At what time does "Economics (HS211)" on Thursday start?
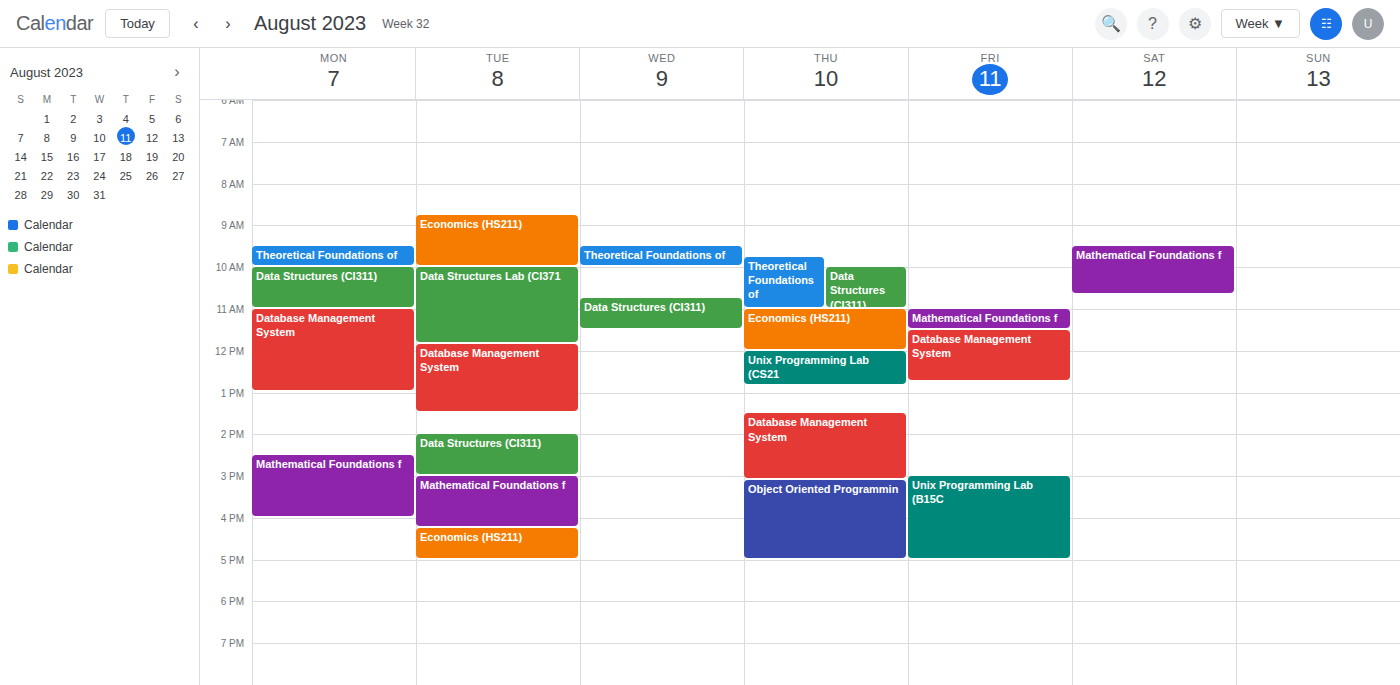
11:00 AM